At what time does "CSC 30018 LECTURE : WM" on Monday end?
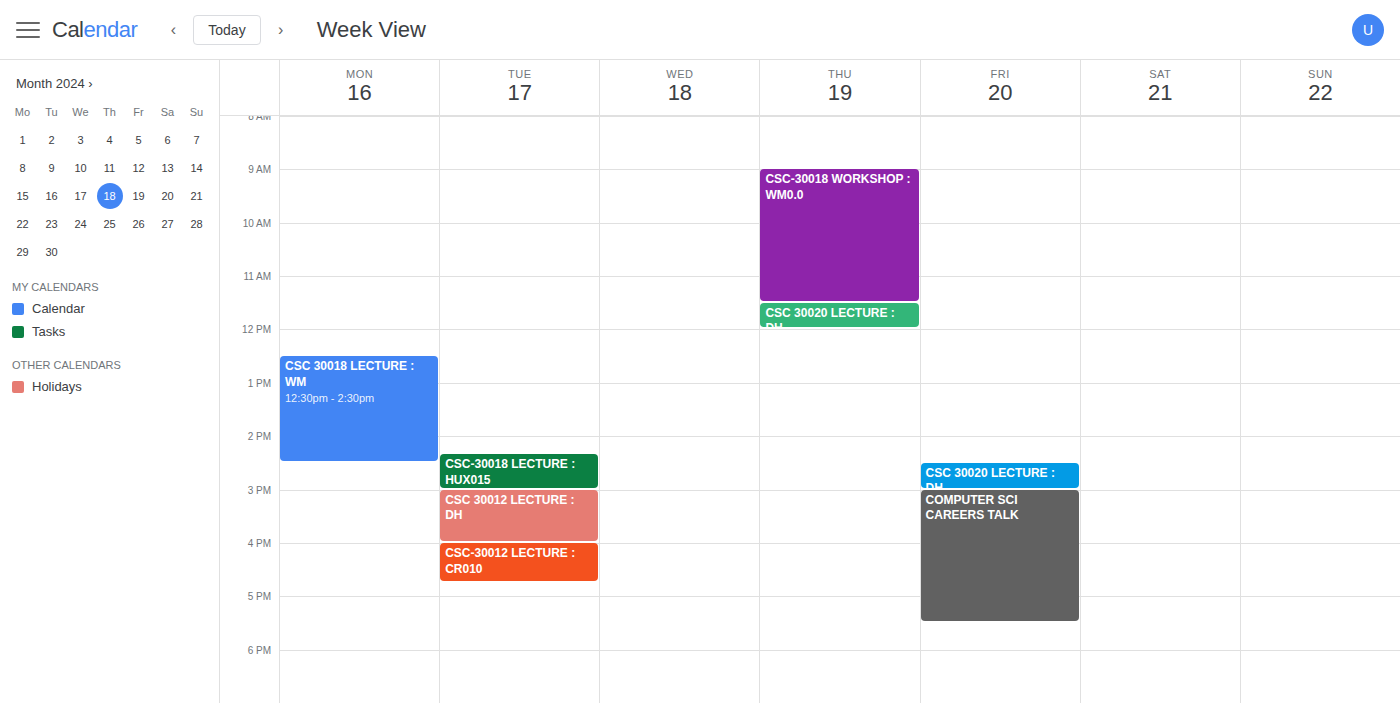
2:30 PM